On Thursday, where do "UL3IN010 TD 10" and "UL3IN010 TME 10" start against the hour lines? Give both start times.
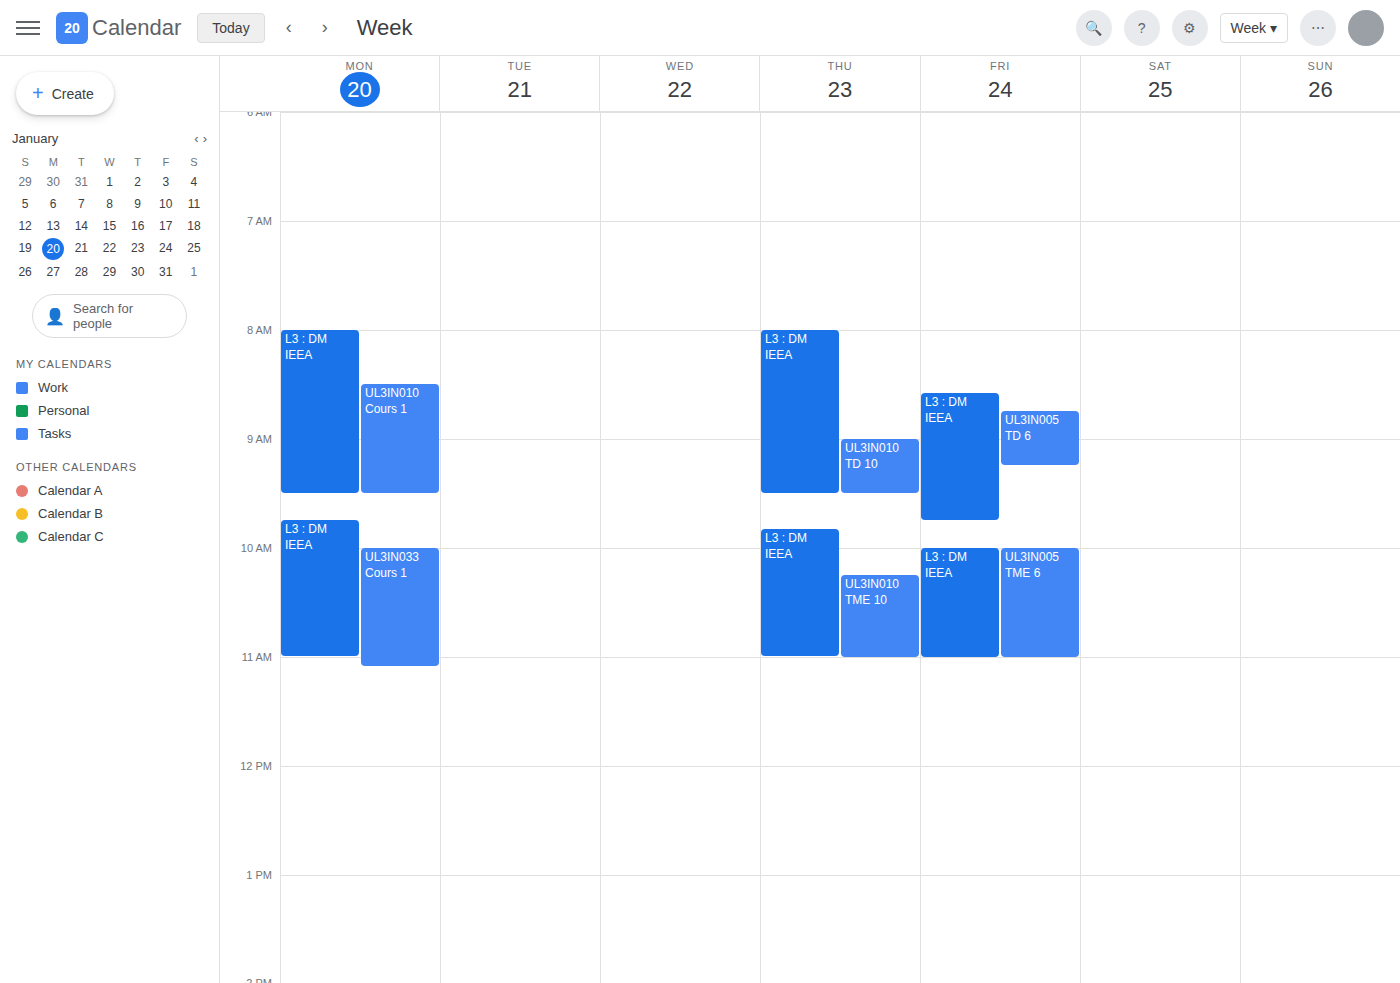
"UL3IN010 TD 10": 9:00 AM, exactly on the 9 AM line. "UL3IN010 TME 10": 10:15 AM, neither: a quarter of the way from the 10 AM line to the 11 AM line.